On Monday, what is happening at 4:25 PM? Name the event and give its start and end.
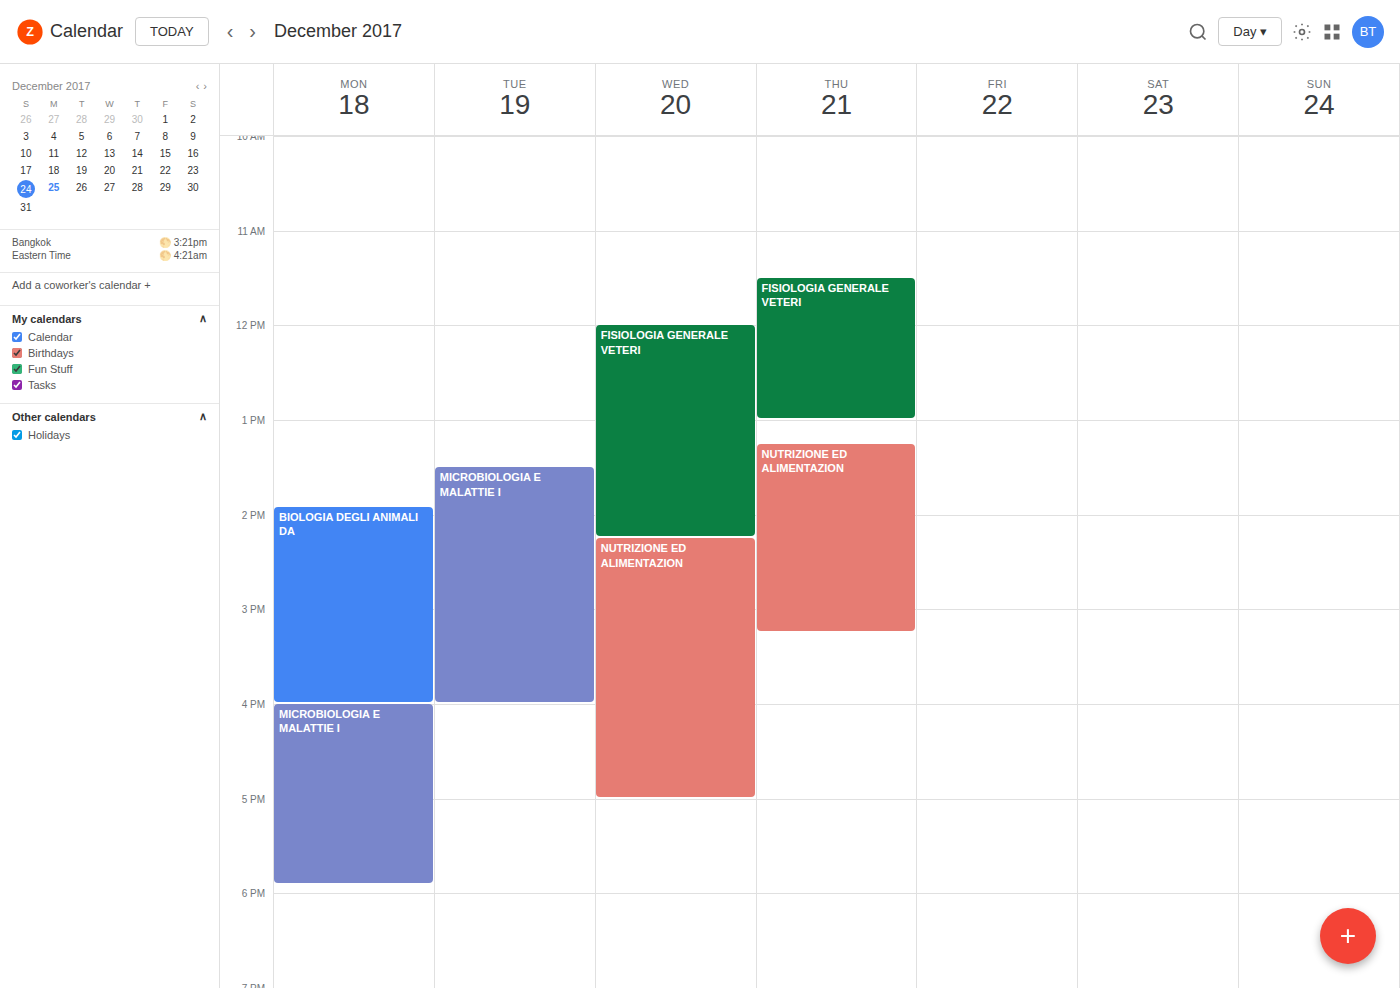
"MICROBIOLOGIA E MALATTIE I", 4:00 PM to 5:55 PM